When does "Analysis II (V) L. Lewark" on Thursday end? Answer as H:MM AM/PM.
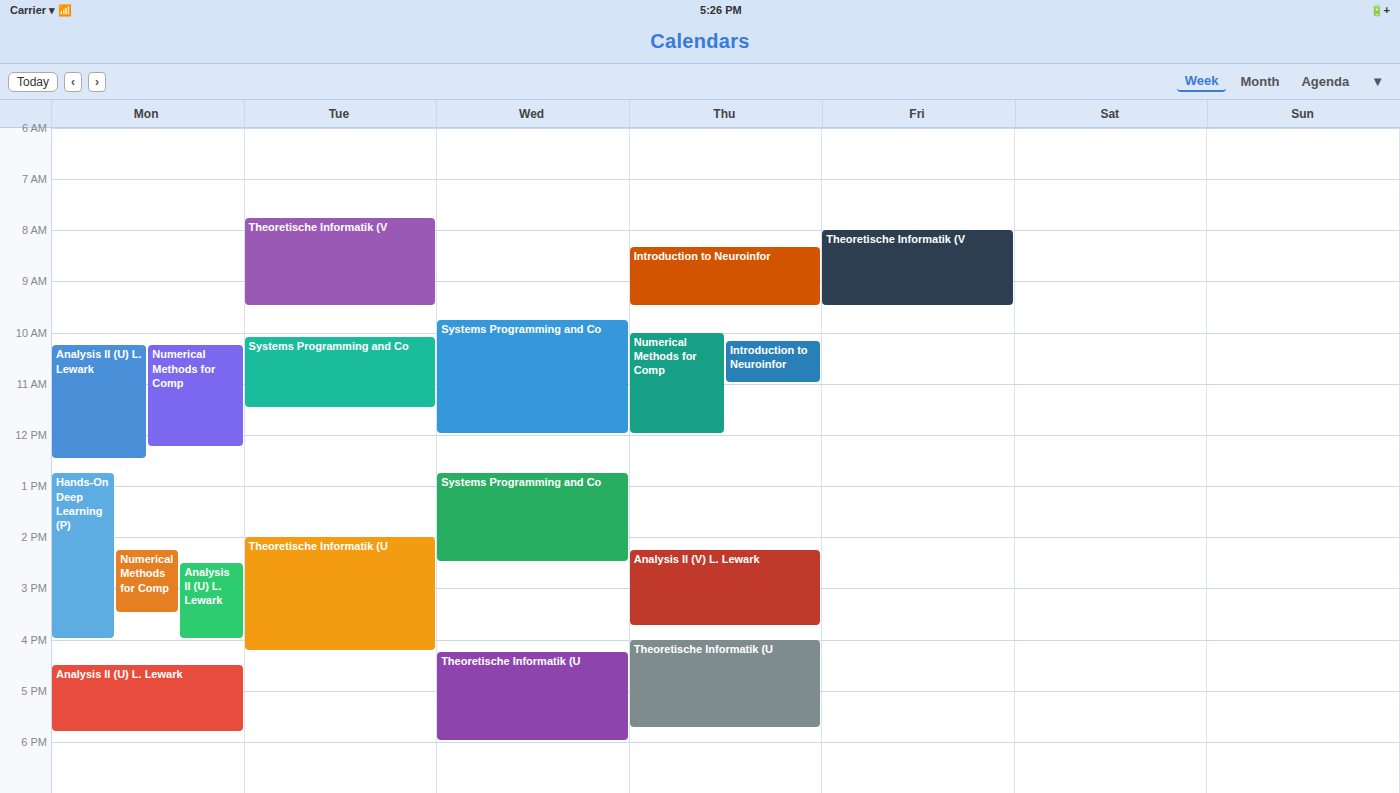
3:45 PM